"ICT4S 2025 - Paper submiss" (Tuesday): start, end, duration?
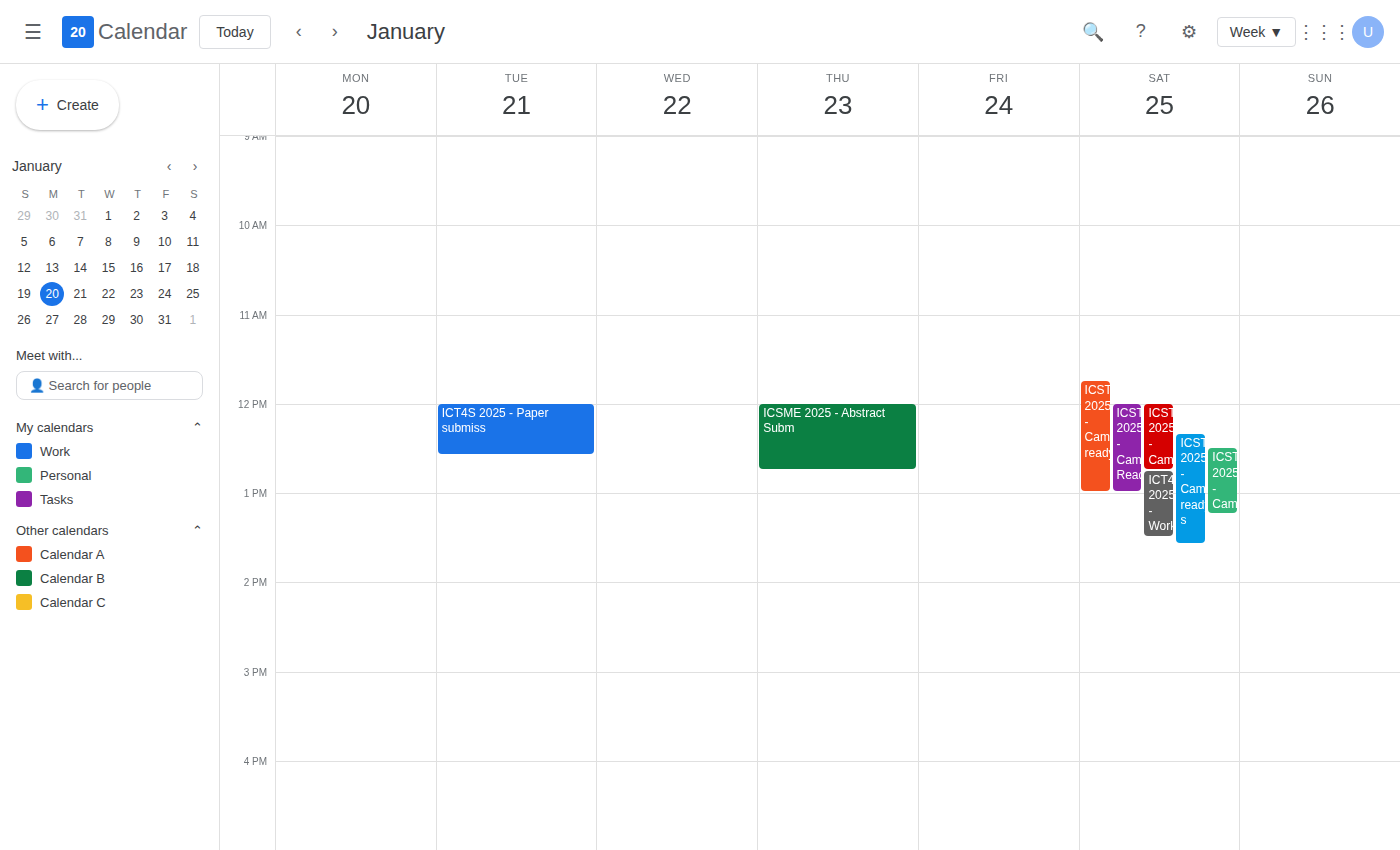
12:00 PM to 12:35 PM, 35 minutes